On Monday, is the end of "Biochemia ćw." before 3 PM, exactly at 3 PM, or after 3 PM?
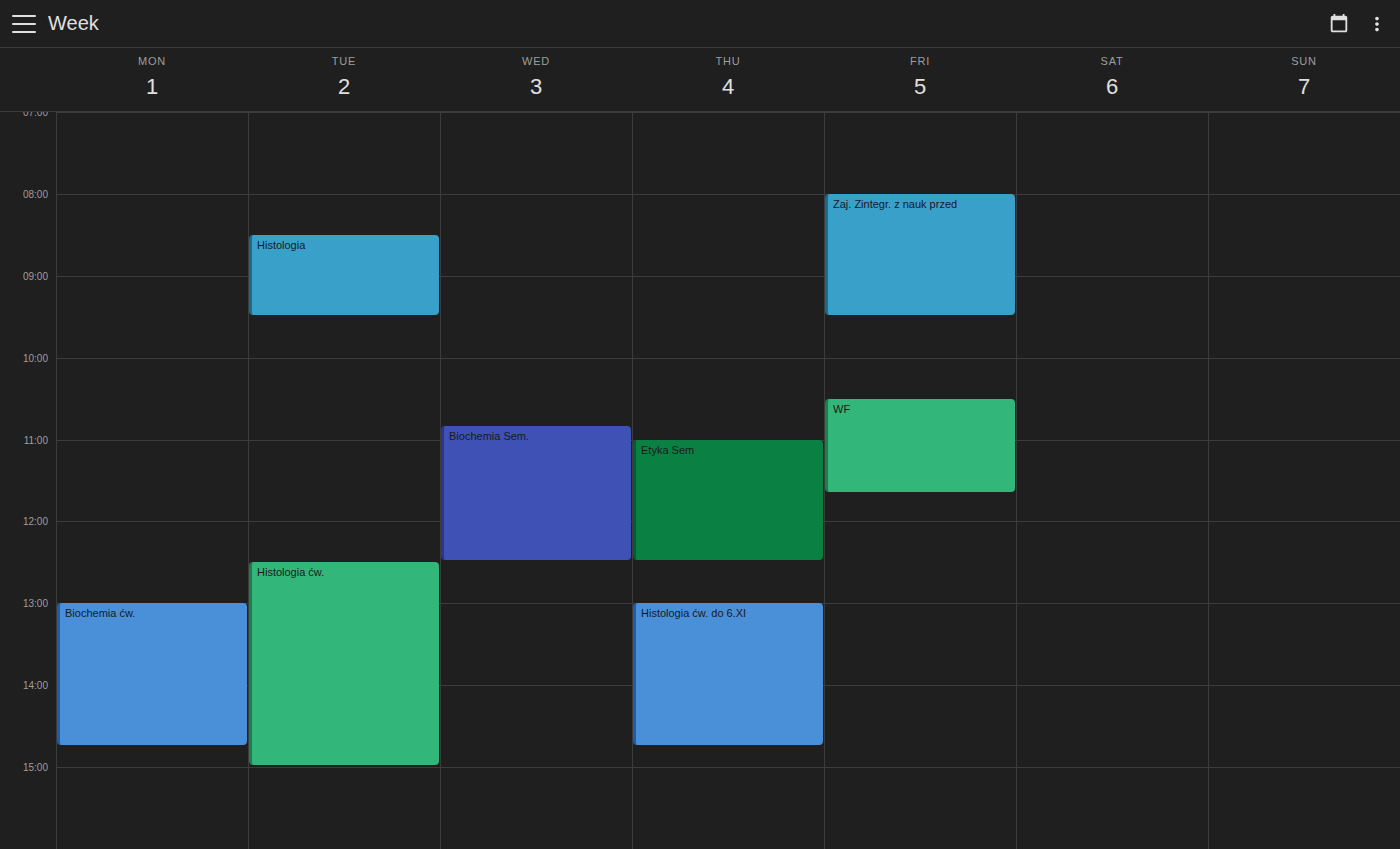
2:45 PM -- before 3 PM, 15 minutes above the 3 PM line.